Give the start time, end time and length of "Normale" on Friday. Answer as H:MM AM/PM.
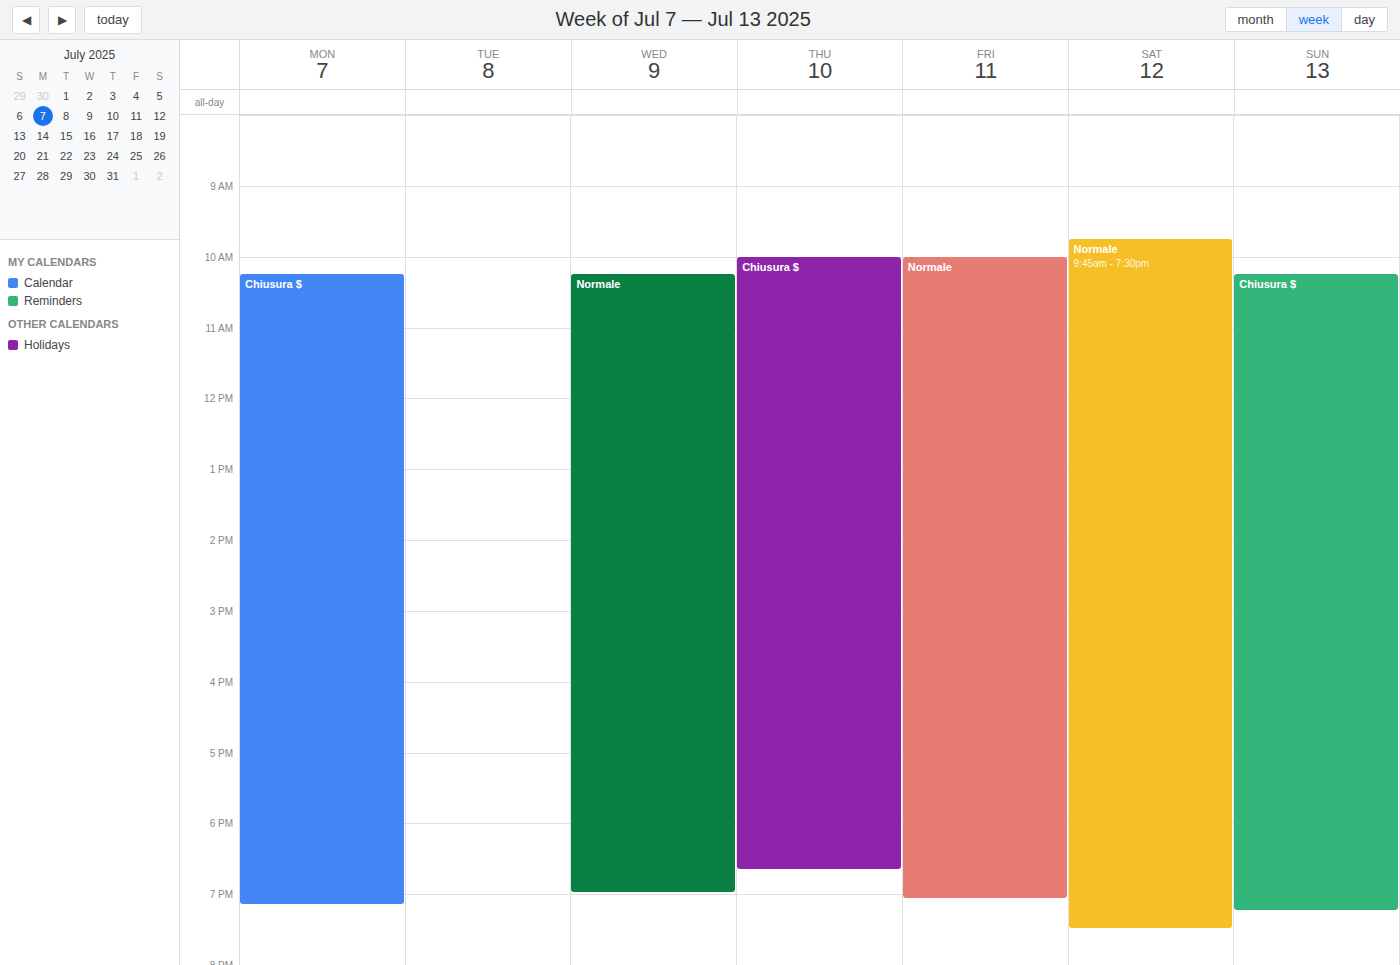
10:00 AM to 7:05 PM, 9 hours 5 minutes